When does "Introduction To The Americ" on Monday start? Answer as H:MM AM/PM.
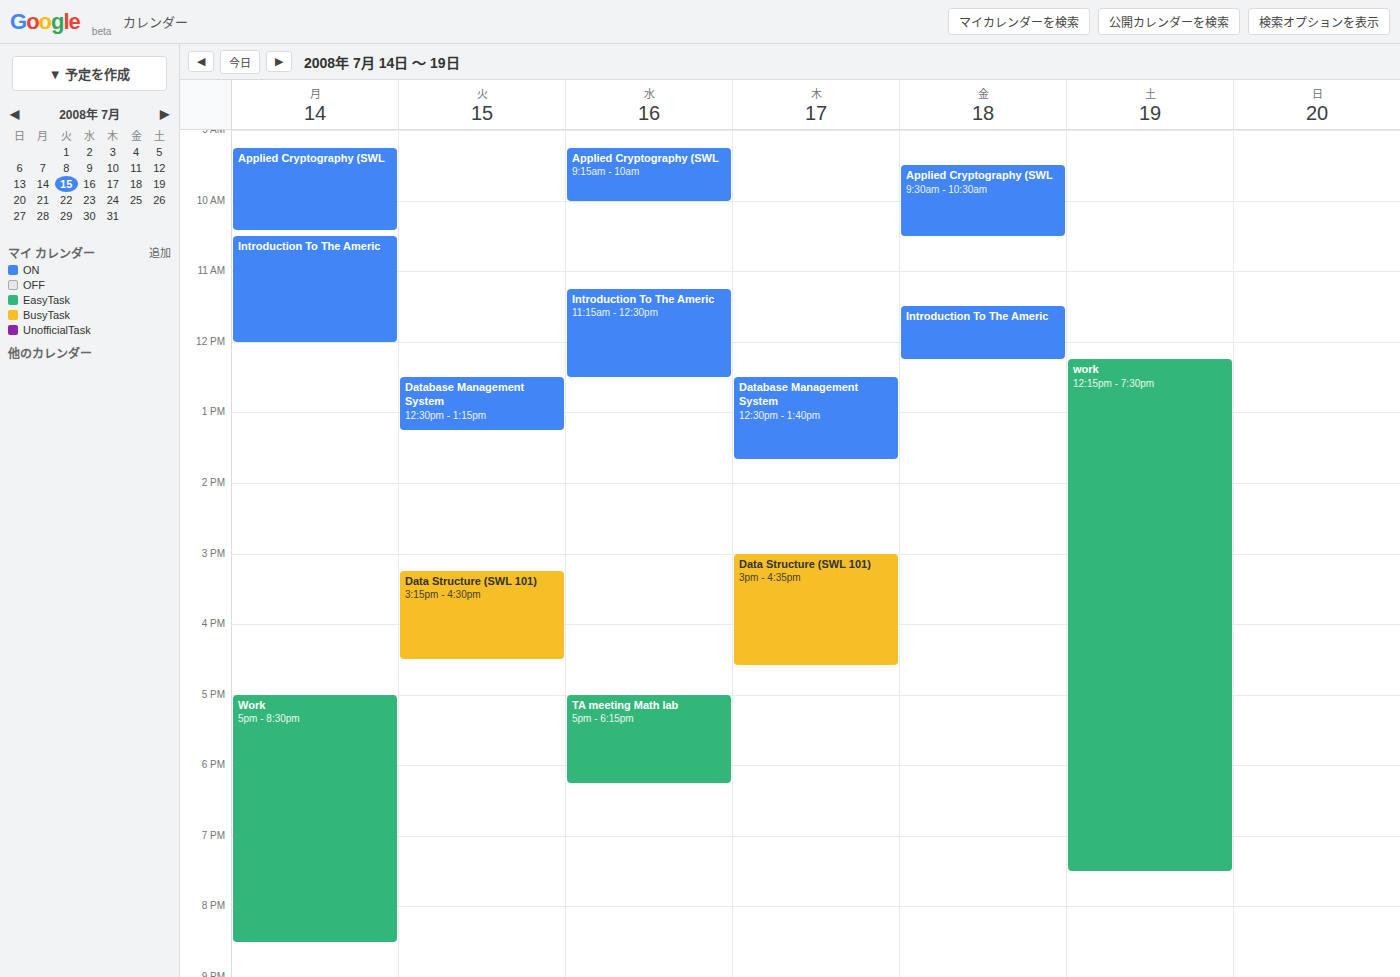
10:30 AM